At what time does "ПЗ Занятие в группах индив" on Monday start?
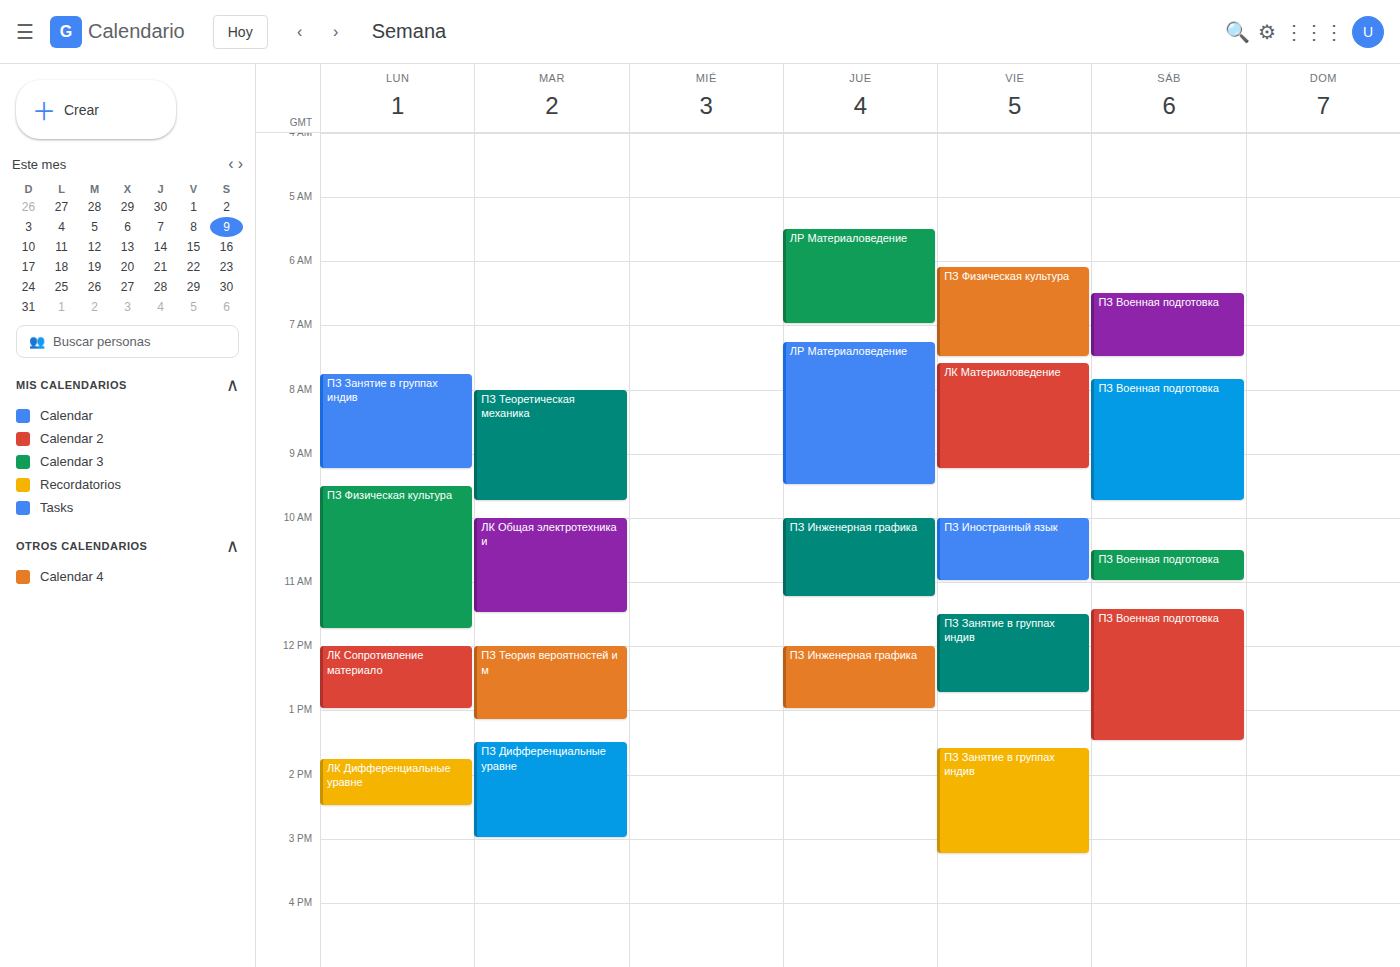
7:45 AM